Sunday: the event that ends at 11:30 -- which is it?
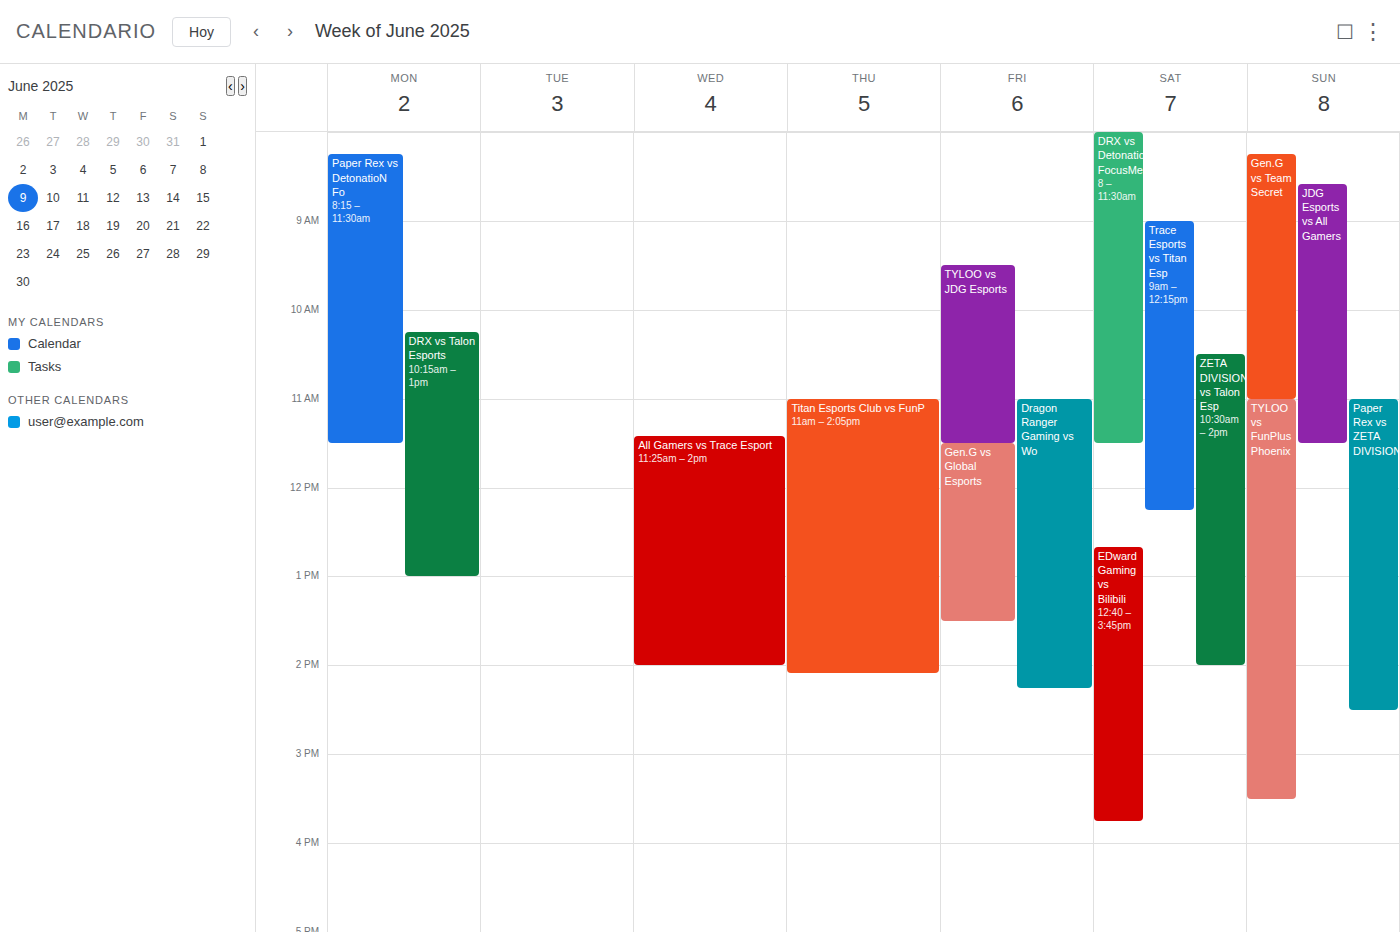
"JDG Esports vs All Gamers"